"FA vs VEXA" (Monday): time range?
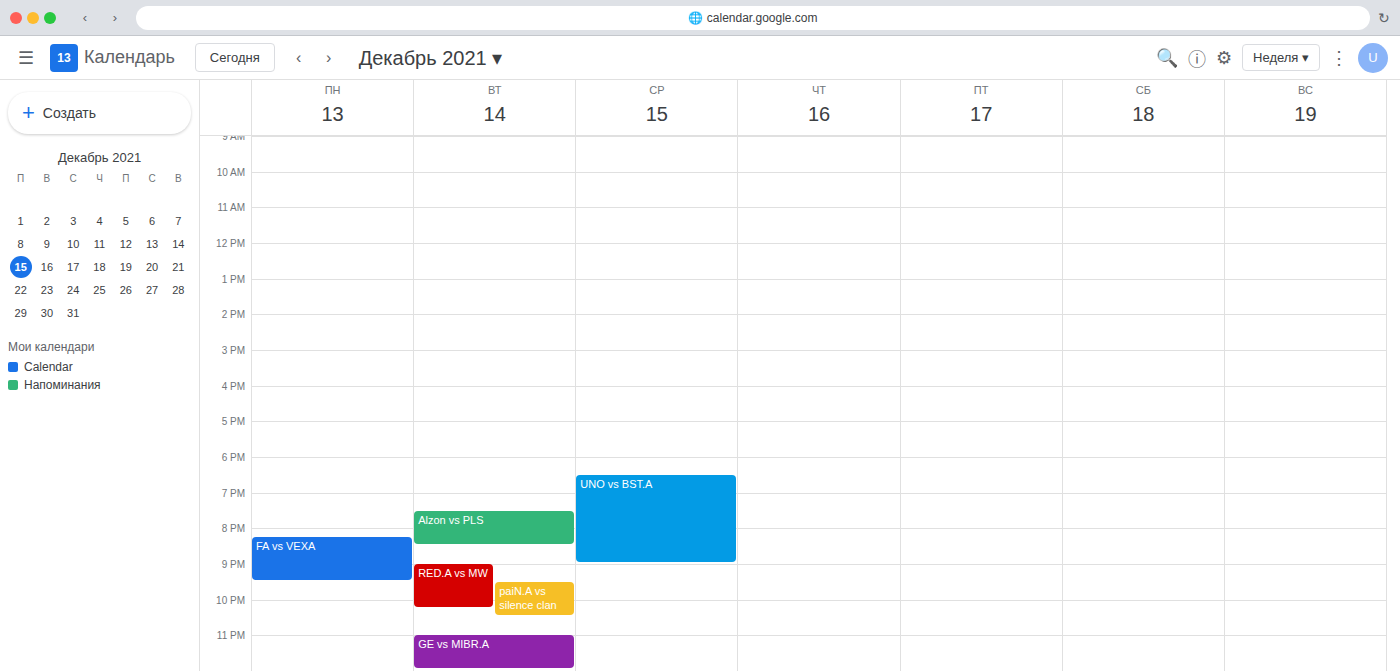
8:15 PM to 9:30 PM